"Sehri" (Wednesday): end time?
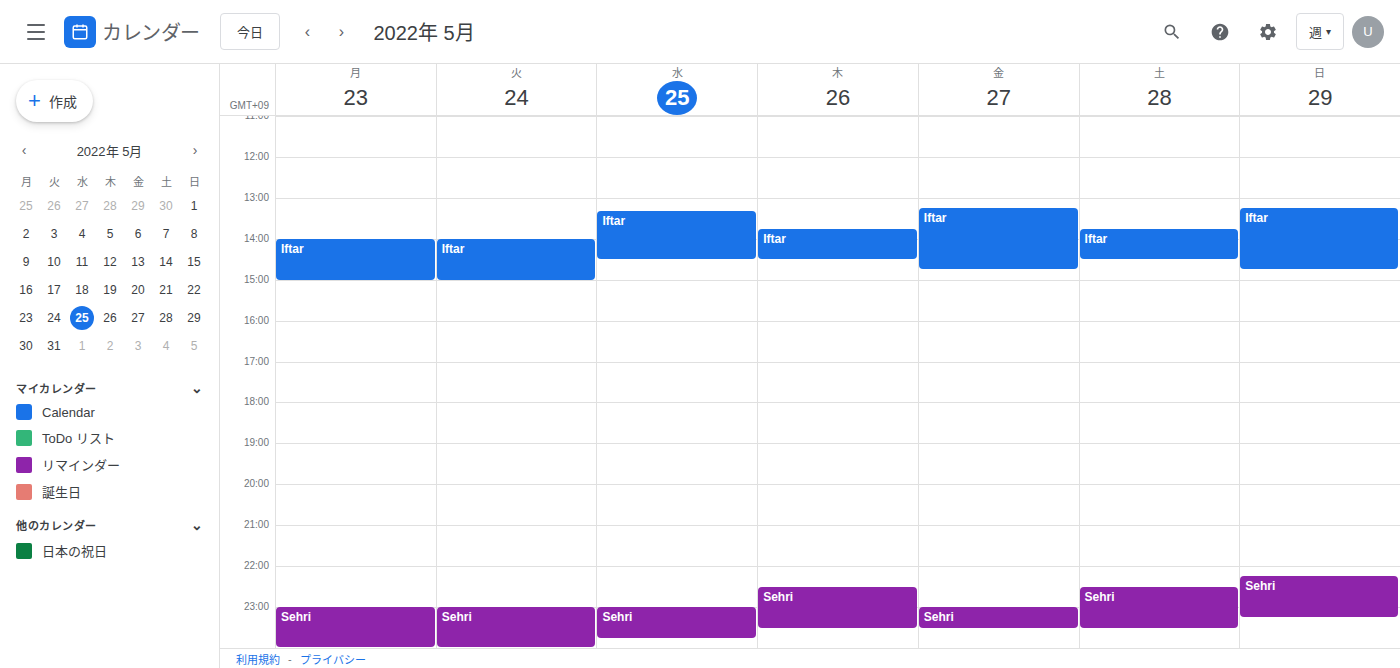
11:45 PM